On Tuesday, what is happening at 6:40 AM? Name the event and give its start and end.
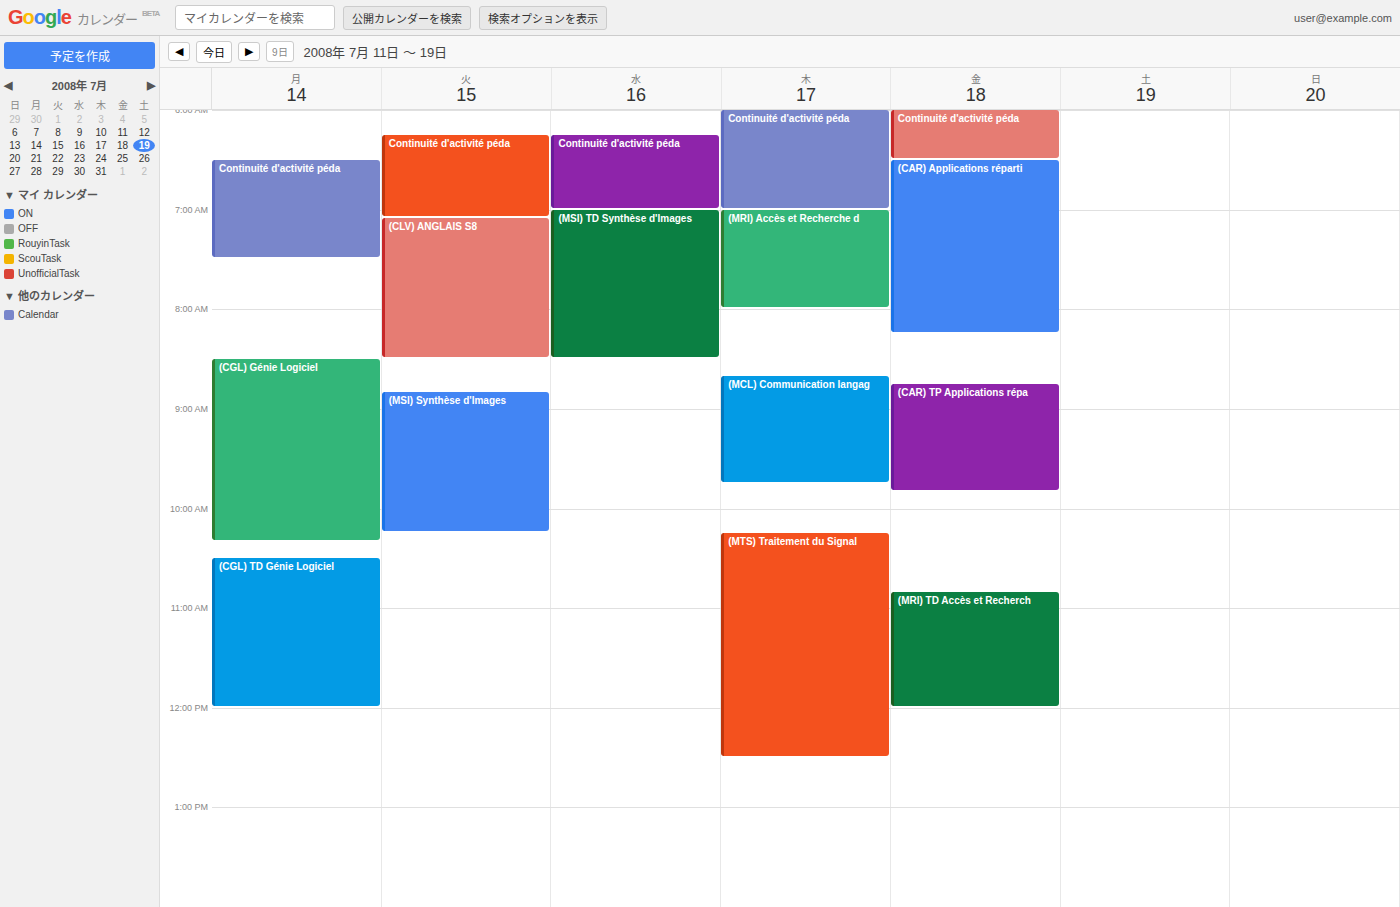
"Continuité d'activité péda", 6:15 AM to 7:05 AM